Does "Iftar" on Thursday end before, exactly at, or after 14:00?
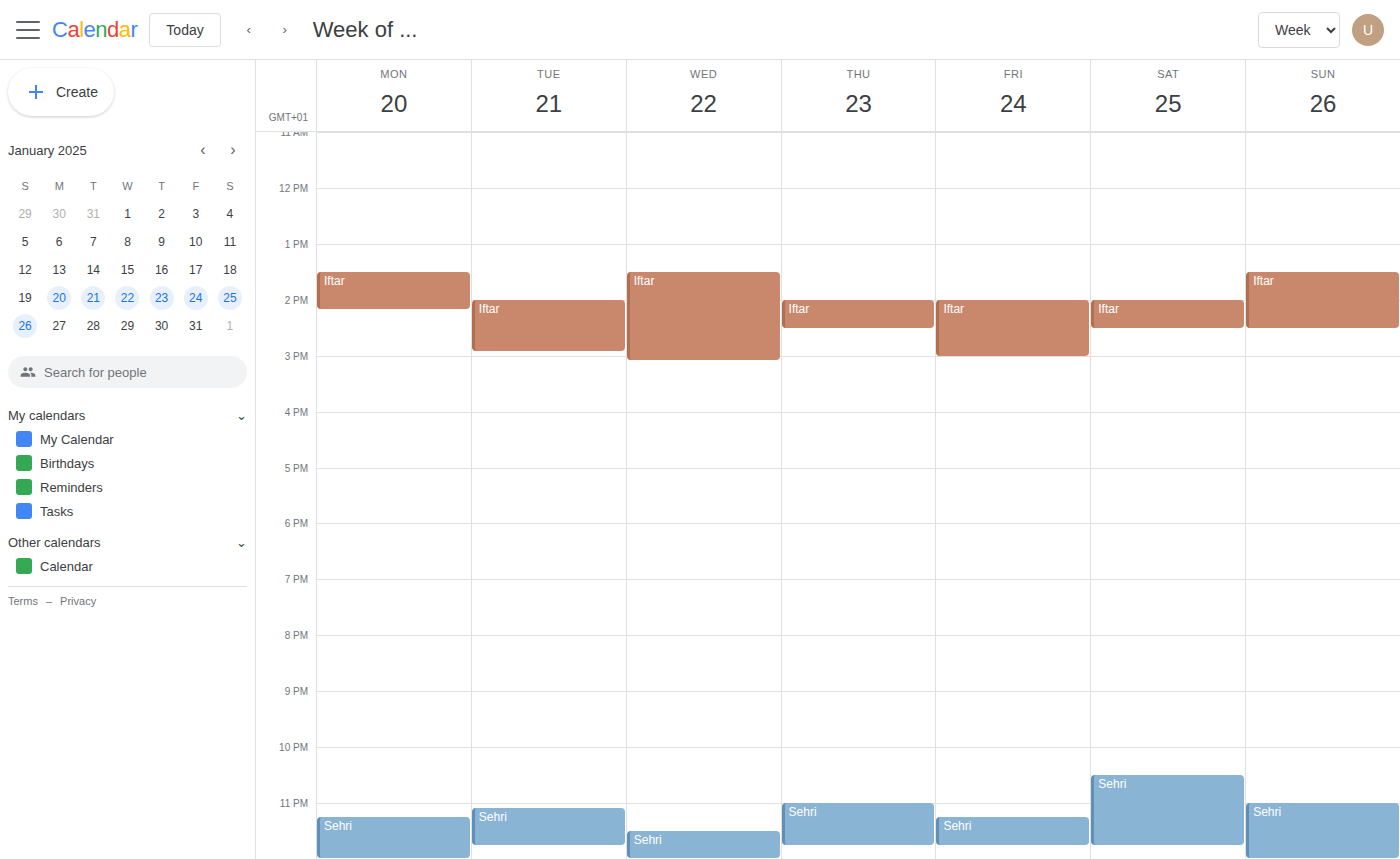
14:30 -- after 14:00, 30 minutes below the 14:00 line.